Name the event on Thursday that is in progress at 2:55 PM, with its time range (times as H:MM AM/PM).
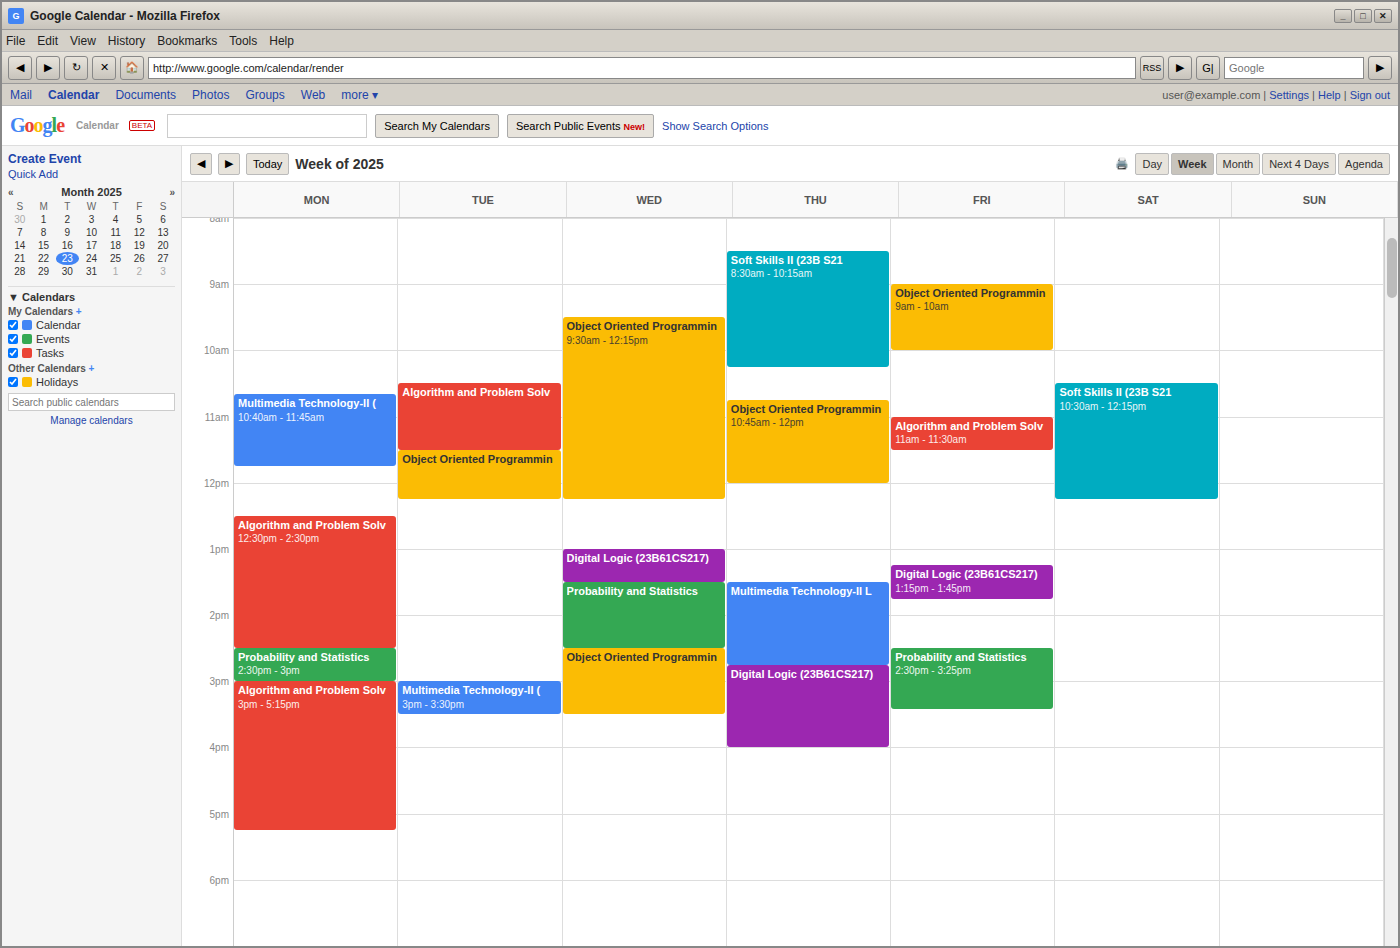
"Digital Logic (23B61CS217)", 2:45 PM to 4:00 PM